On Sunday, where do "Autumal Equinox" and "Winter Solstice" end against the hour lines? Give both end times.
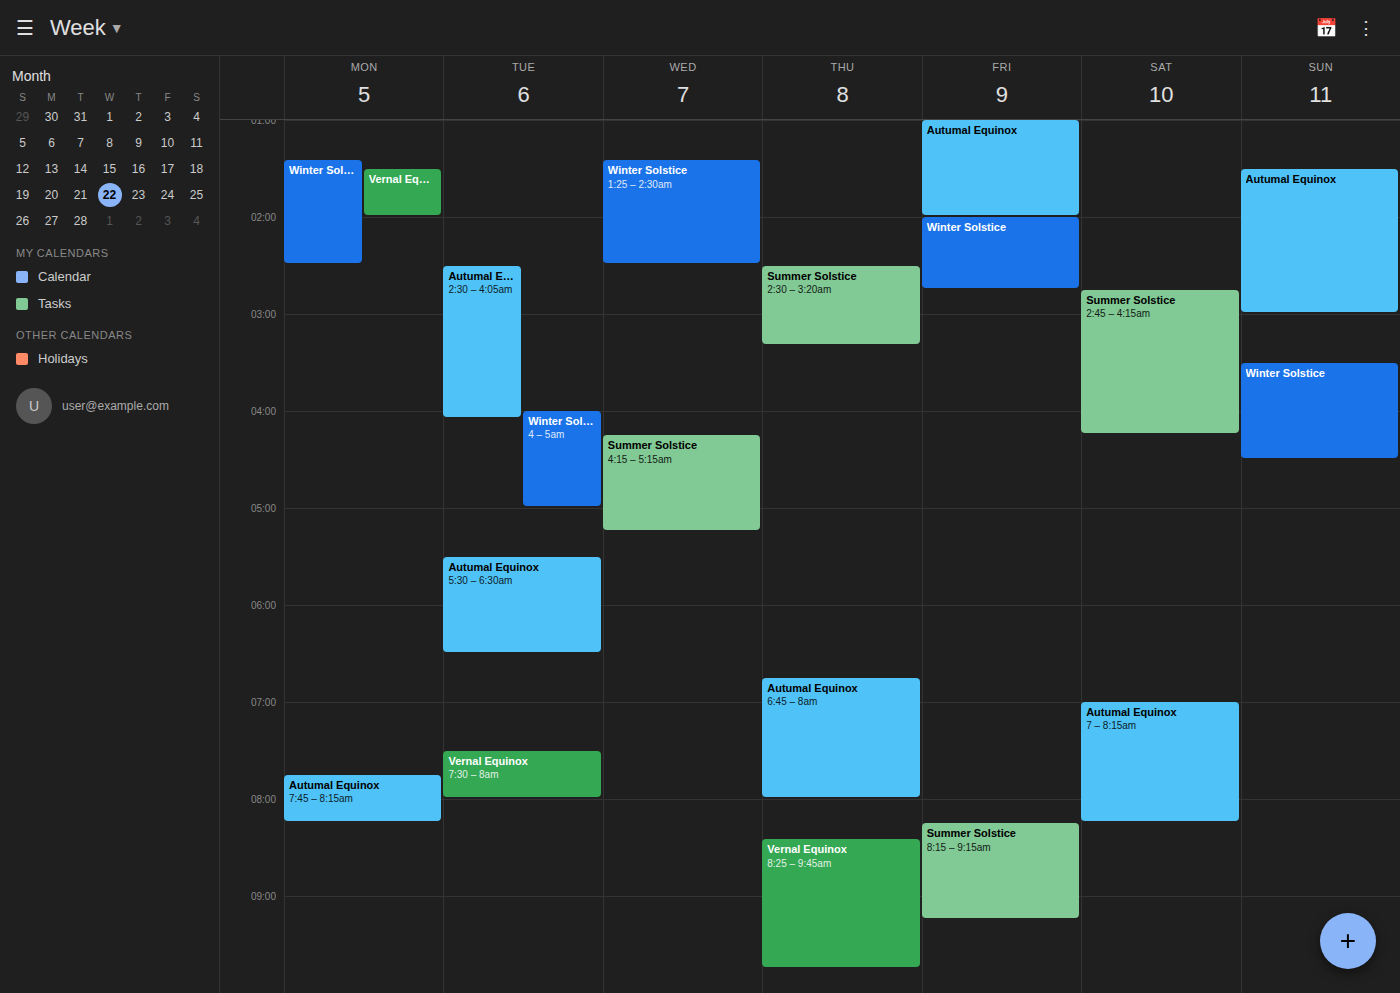
"Autumal Equinox": 3:00 AM, exactly on the 3 AM line. "Winter Solstice": 4:30 AM, halfway between the 4 AM and 5 AM lines.